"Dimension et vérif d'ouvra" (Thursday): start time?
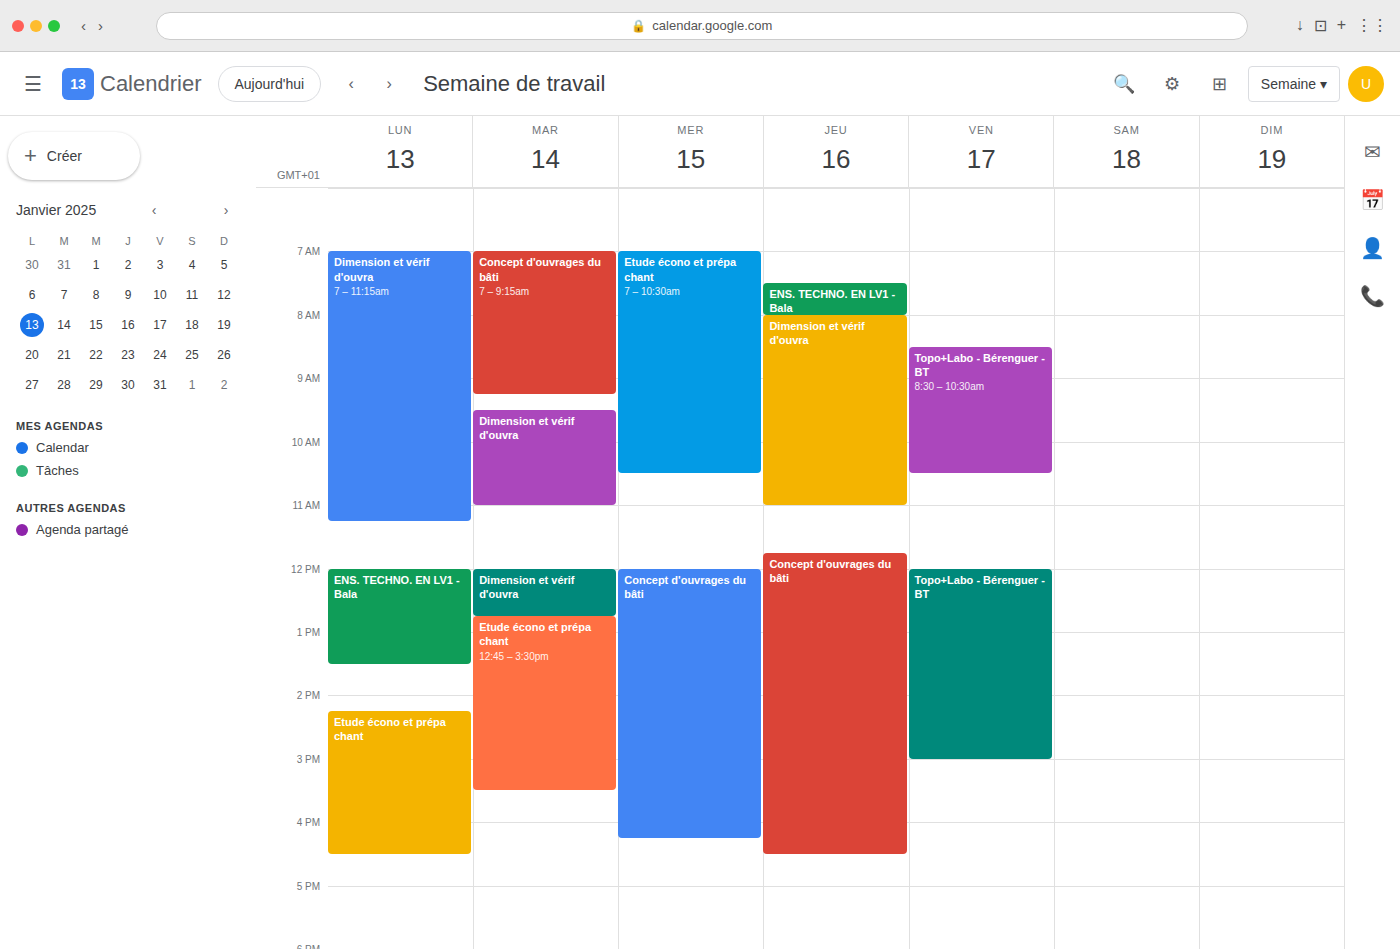
8:00 AM